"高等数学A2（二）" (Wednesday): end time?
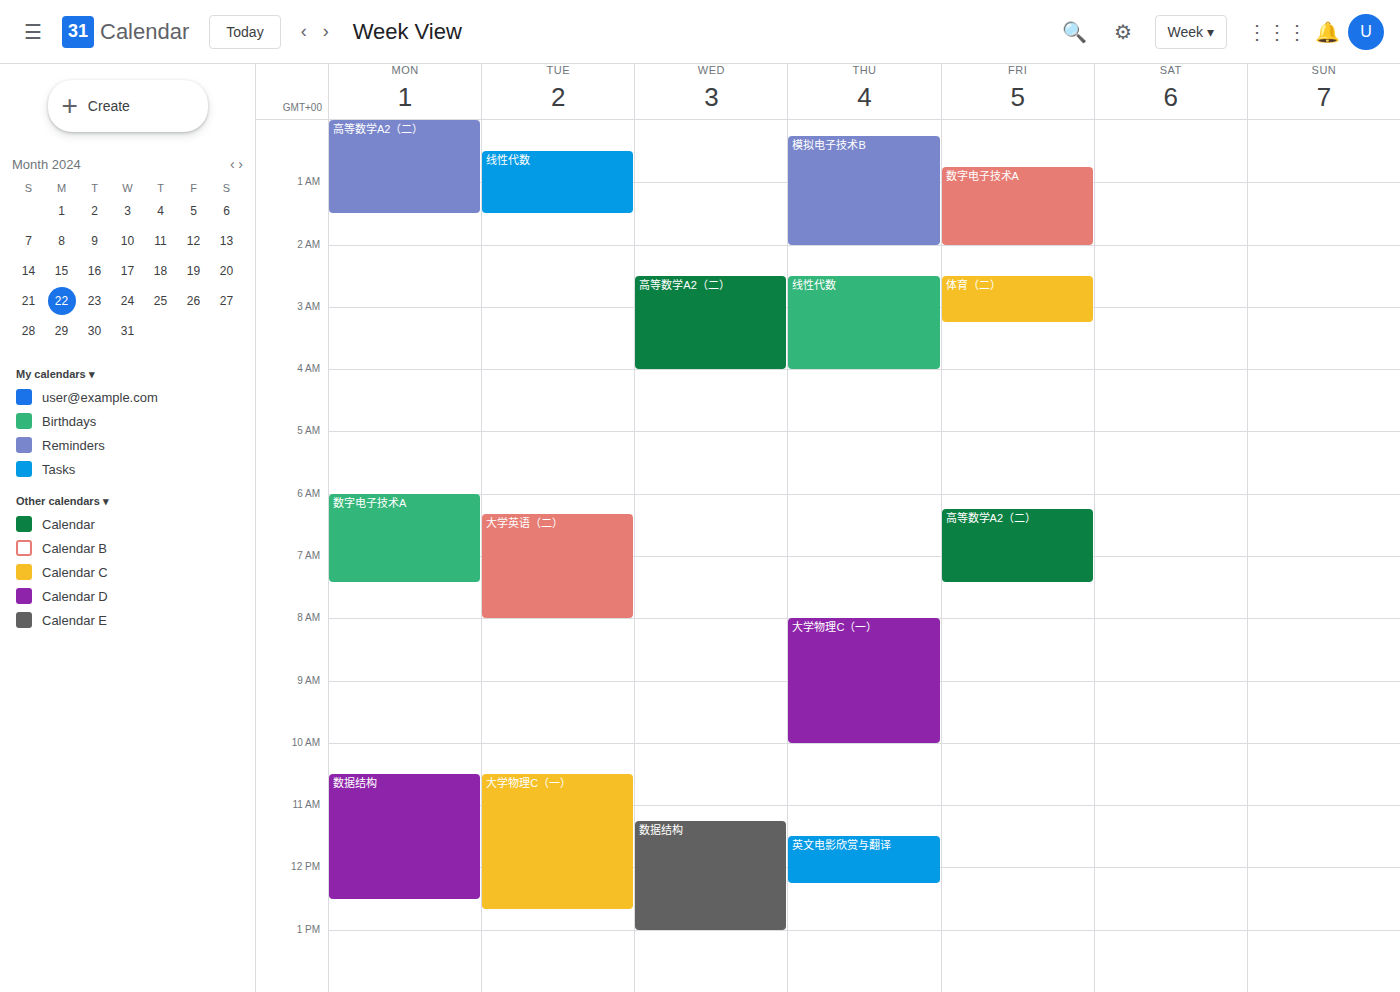
4:00 AM